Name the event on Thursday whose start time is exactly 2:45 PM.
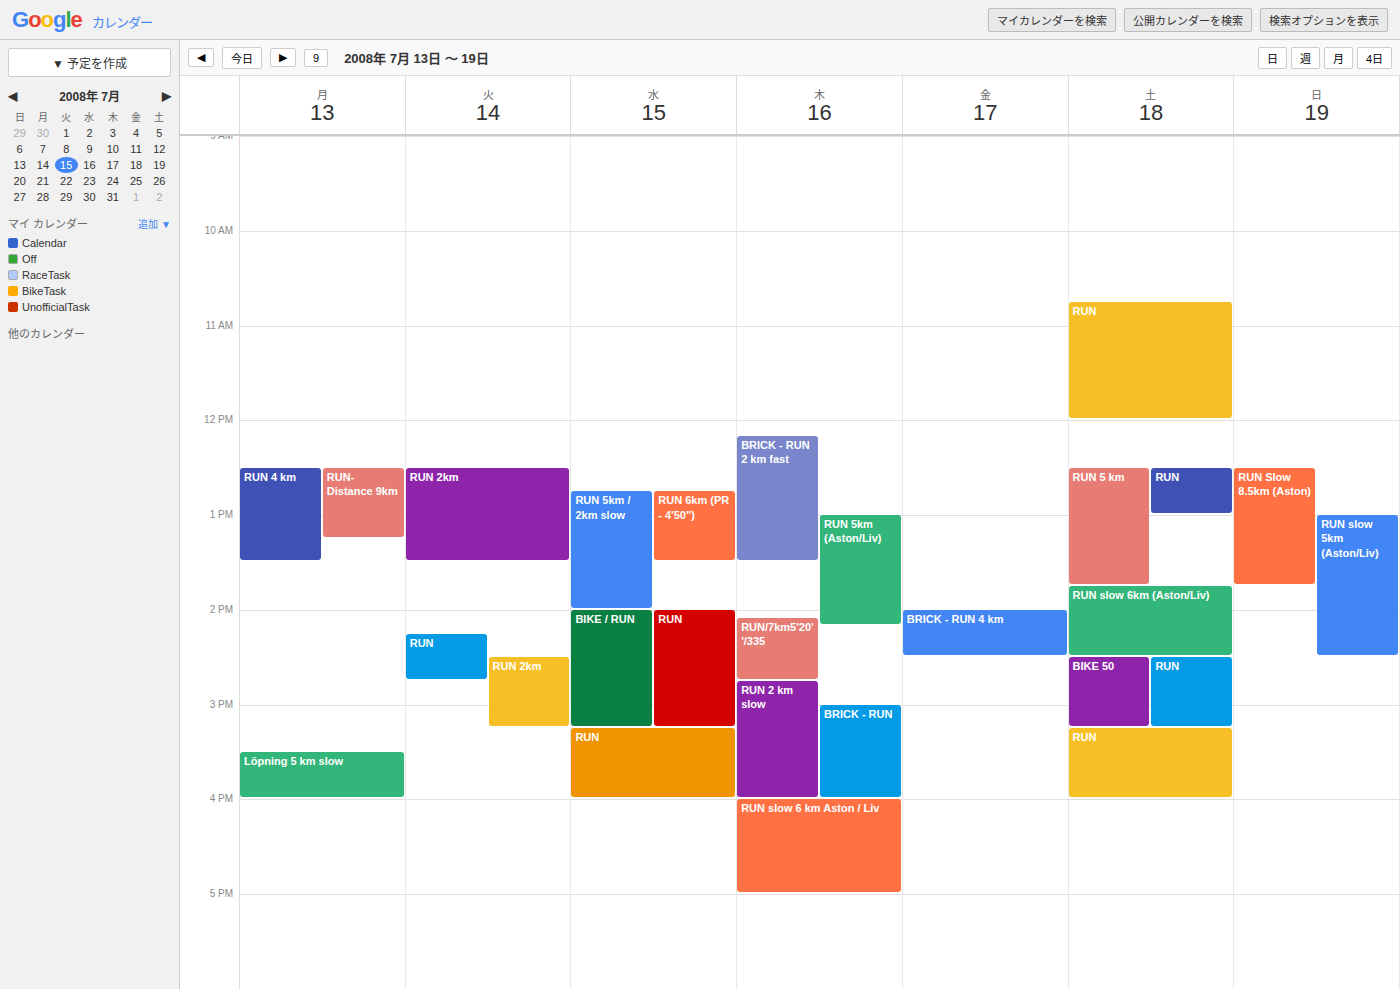
"RUN 2 km slow"